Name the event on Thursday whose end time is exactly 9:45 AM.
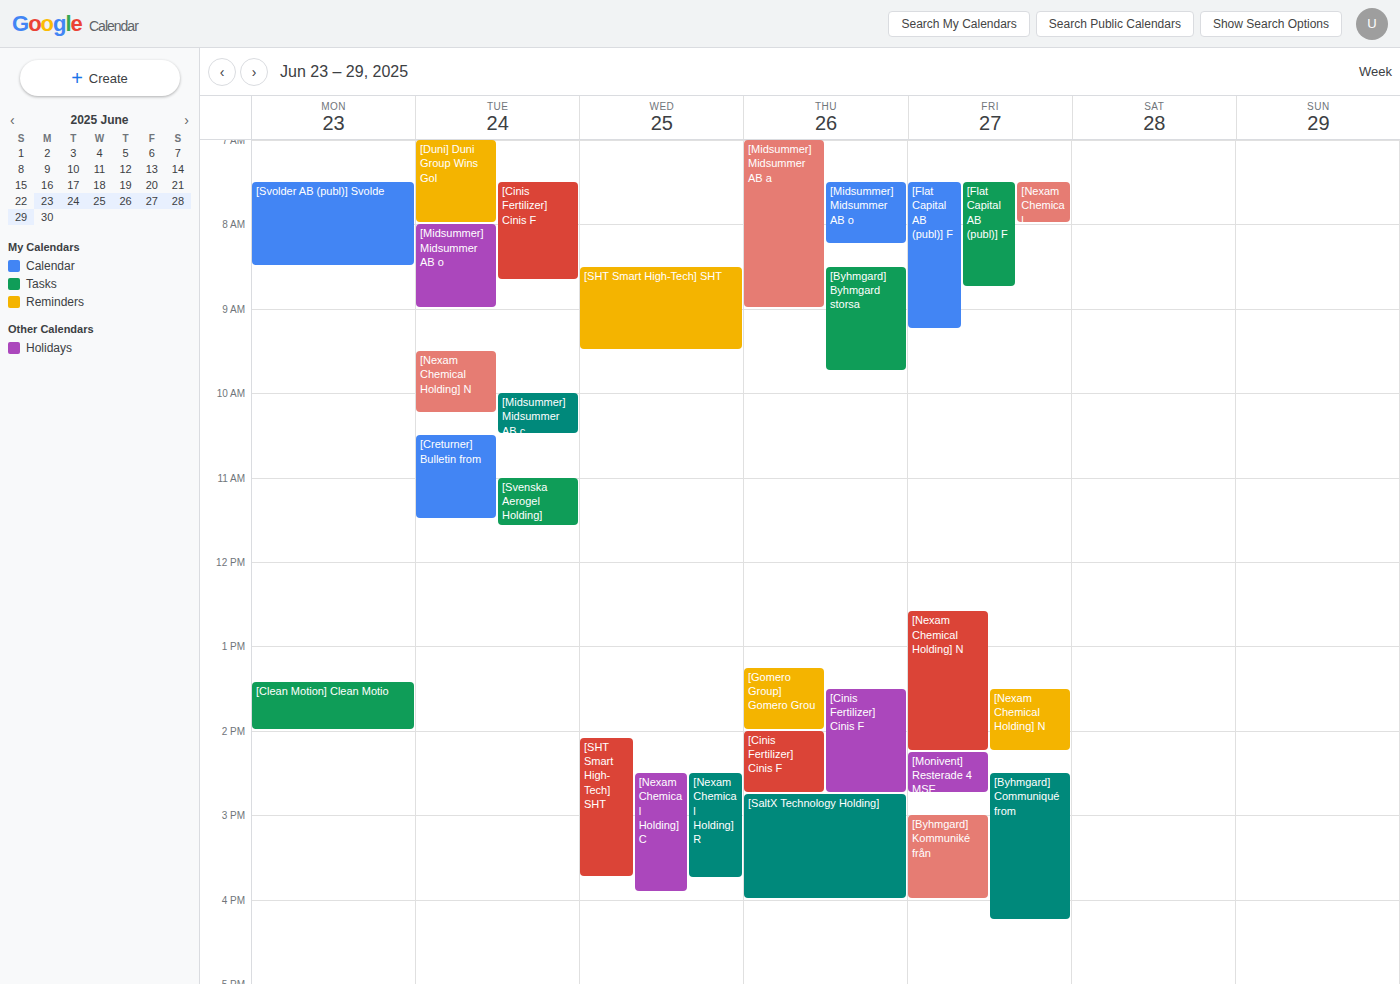
"[Byhmgard] Byhmgard storsa"